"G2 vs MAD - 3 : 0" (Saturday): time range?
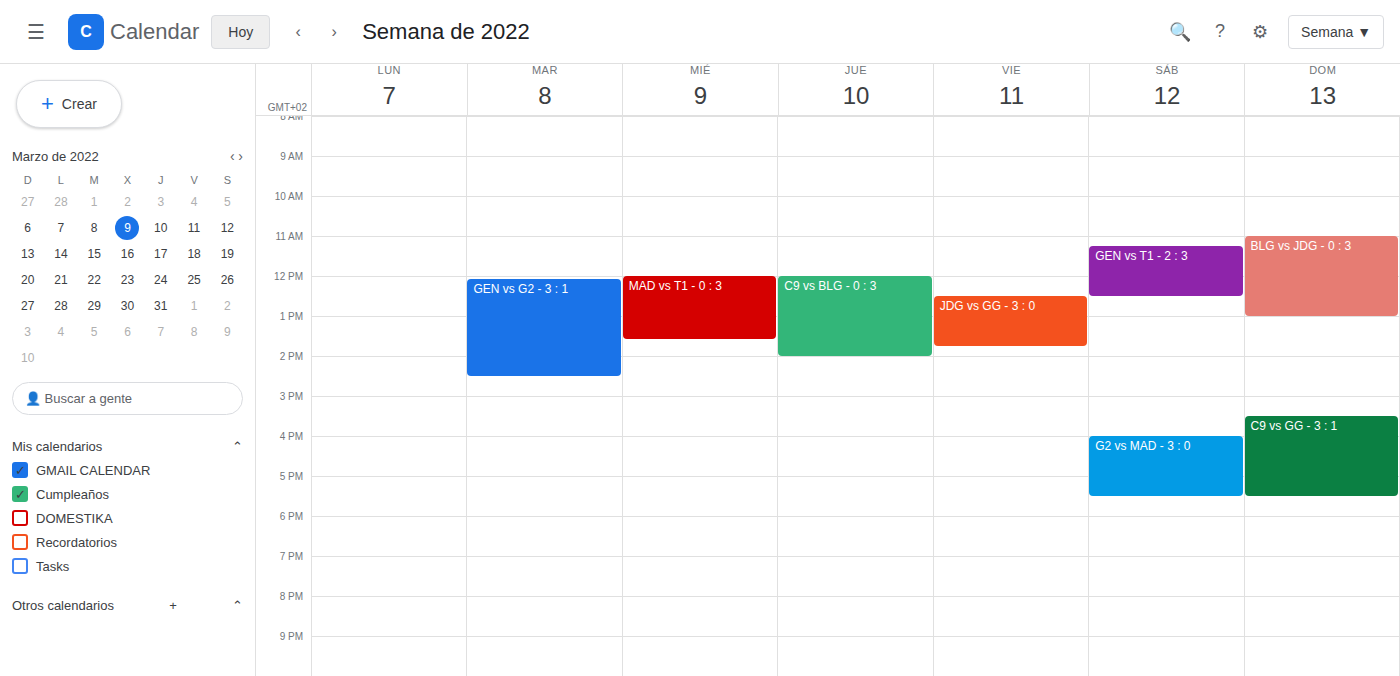
16:00 to 17:30